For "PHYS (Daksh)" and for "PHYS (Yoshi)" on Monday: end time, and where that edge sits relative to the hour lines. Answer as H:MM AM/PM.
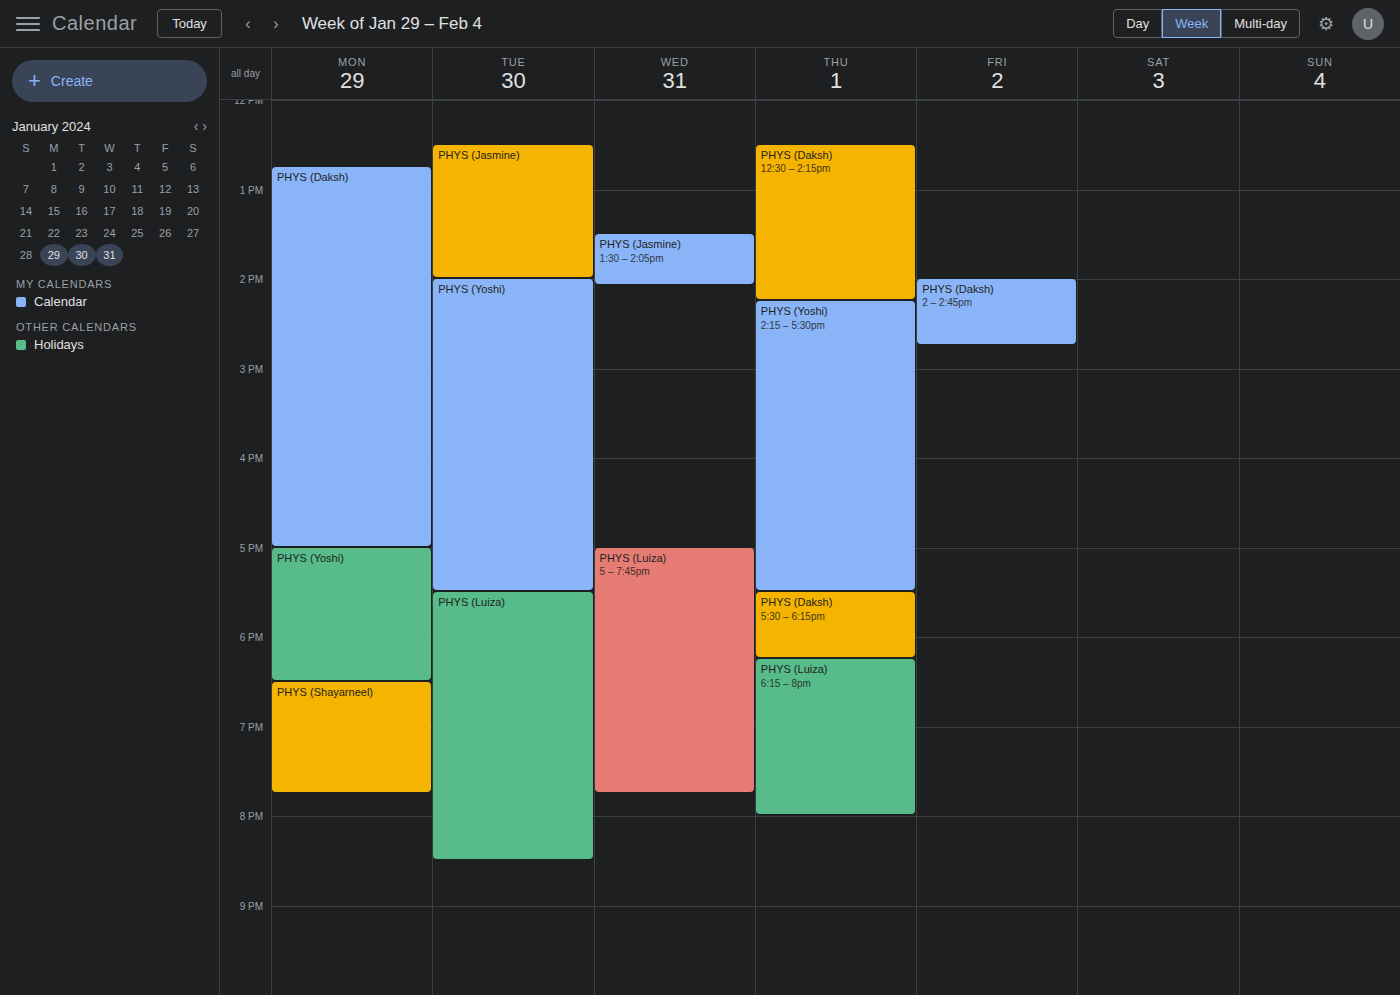
"PHYS (Daksh)": 5:00 PM, exactly on the 5 PM line. "PHYS (Yoshi)": 6:30 PM, halfway between the 6 PM and 7 PM lines.